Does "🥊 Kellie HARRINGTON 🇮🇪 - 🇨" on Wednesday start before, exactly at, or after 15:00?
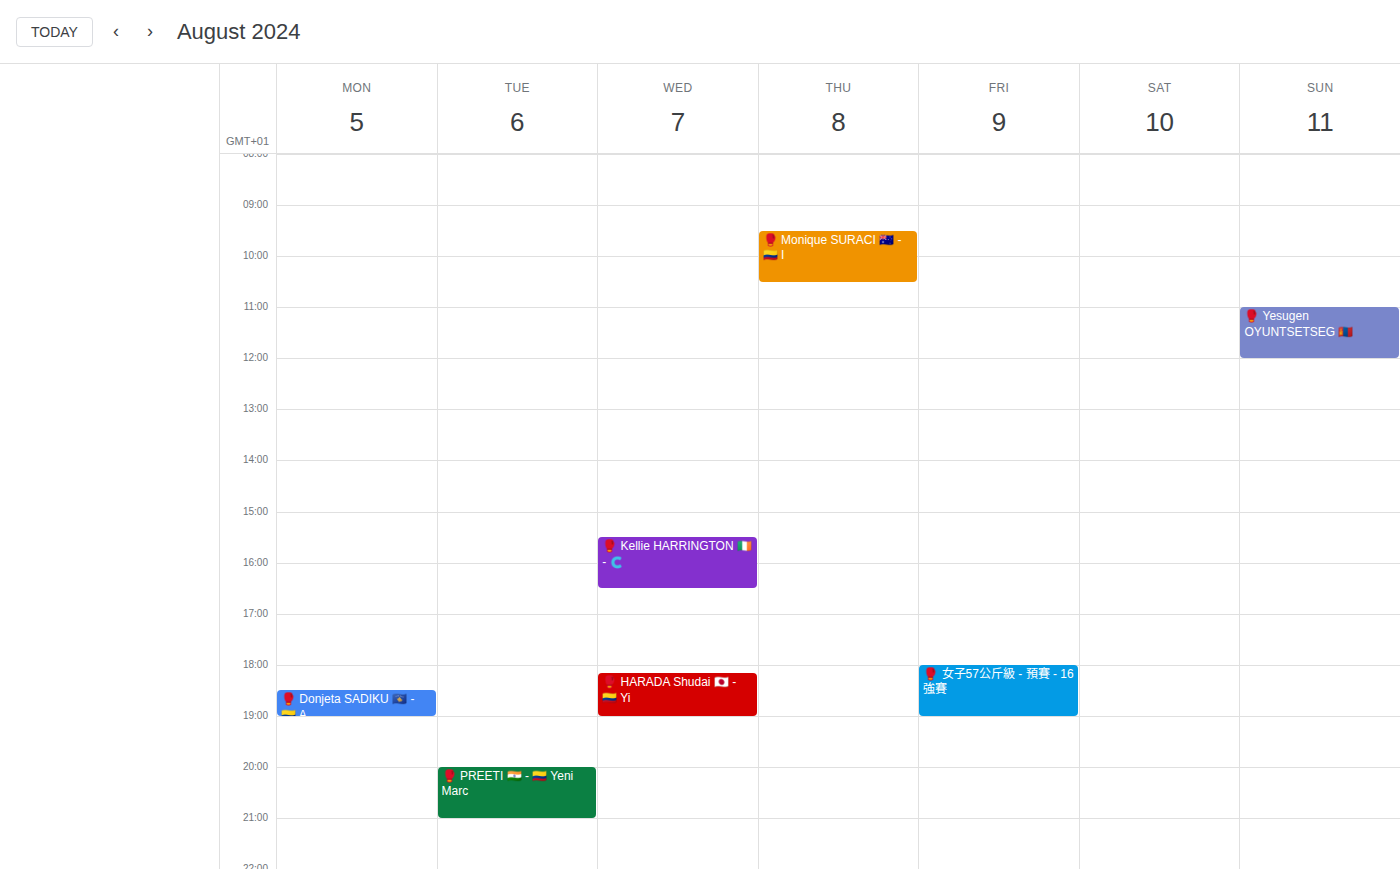
15:30 -- after 15:00, 30 minutes below the 15:00 line.